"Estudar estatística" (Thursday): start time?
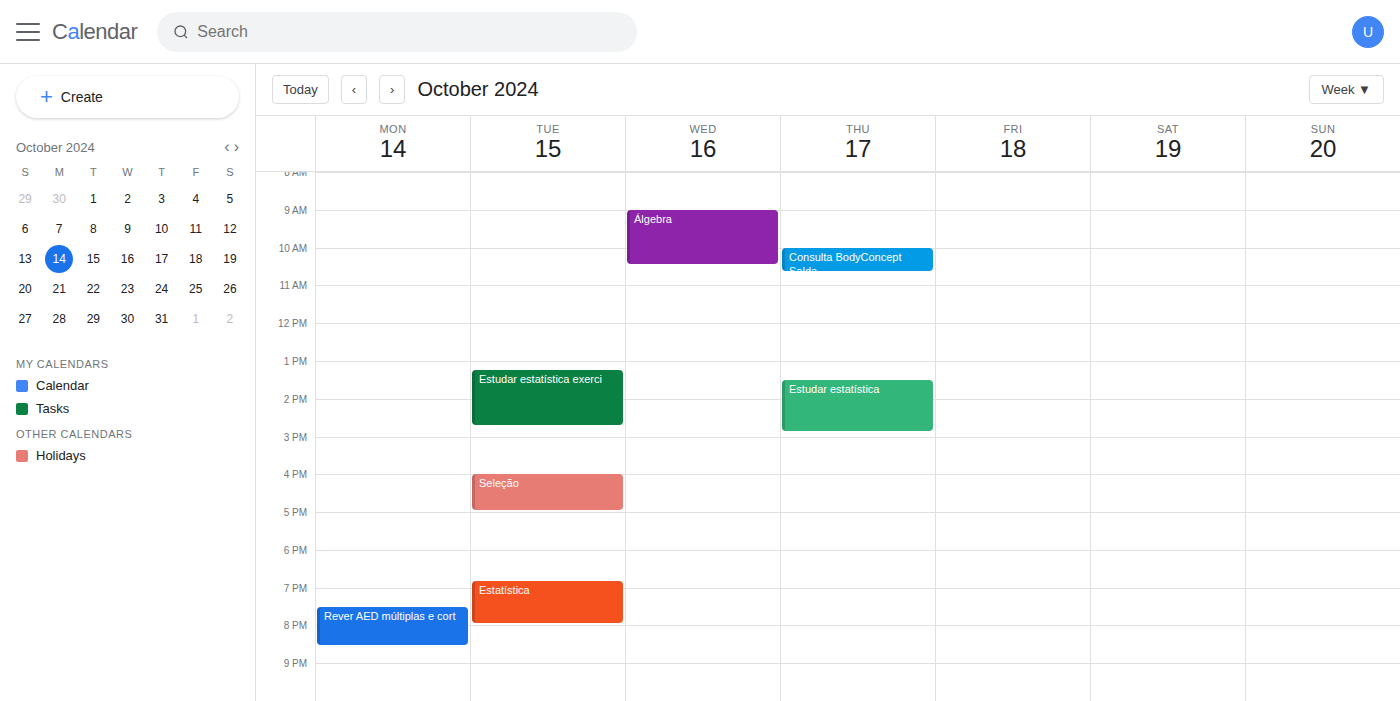
1:30 PM